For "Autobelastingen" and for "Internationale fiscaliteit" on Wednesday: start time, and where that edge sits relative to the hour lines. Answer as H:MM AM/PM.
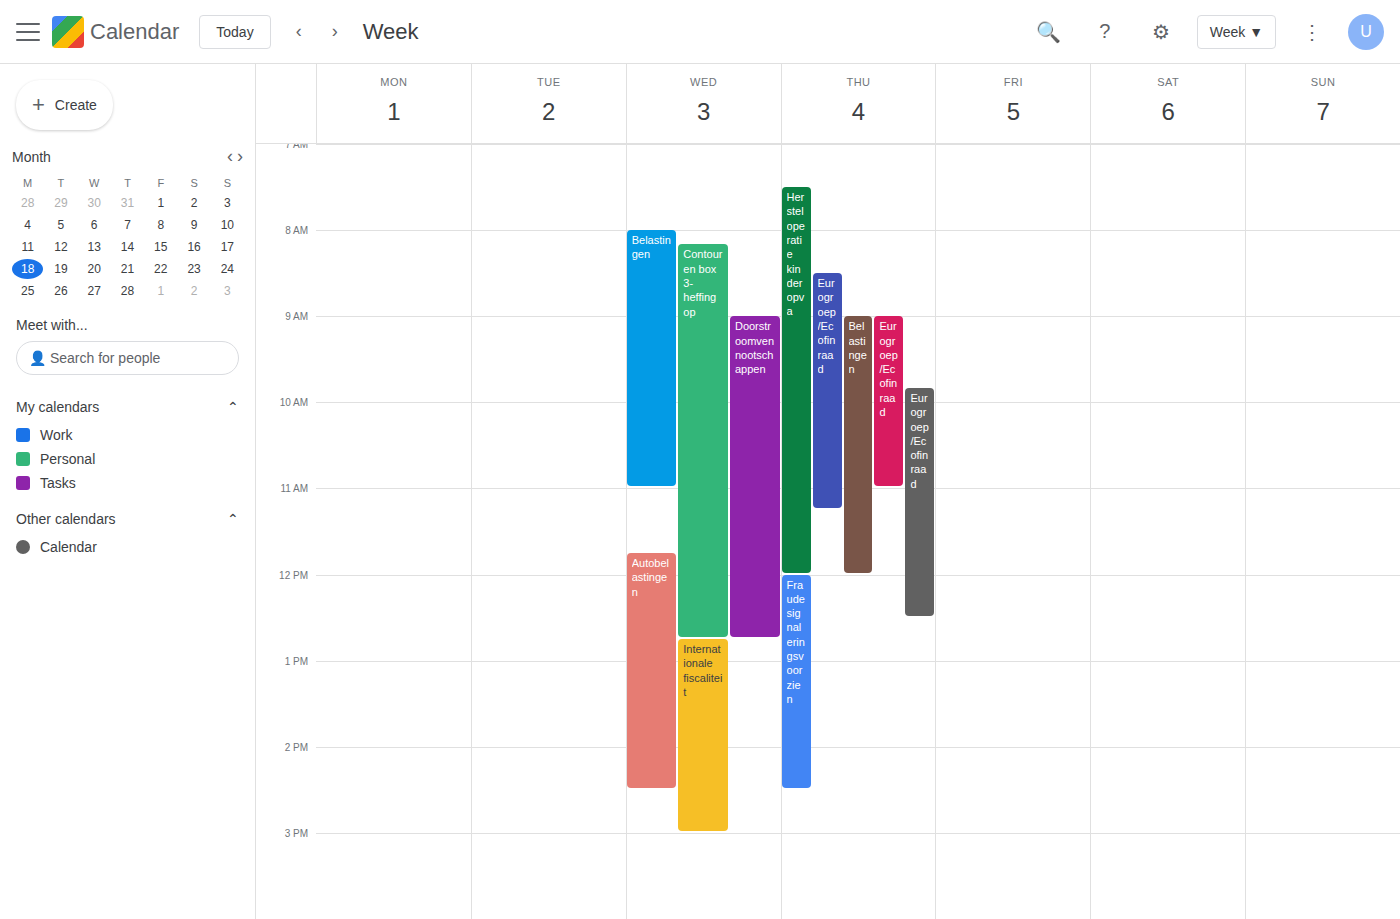
"Autobelastingen": 11:45 AM, neither: three quarters of the way from the 11 AM line to the 12 PM line. "Internationale fiscaliteit": 12:45 PM, neither: three quarters of the way from the 12 PM line to the 1 PM line.